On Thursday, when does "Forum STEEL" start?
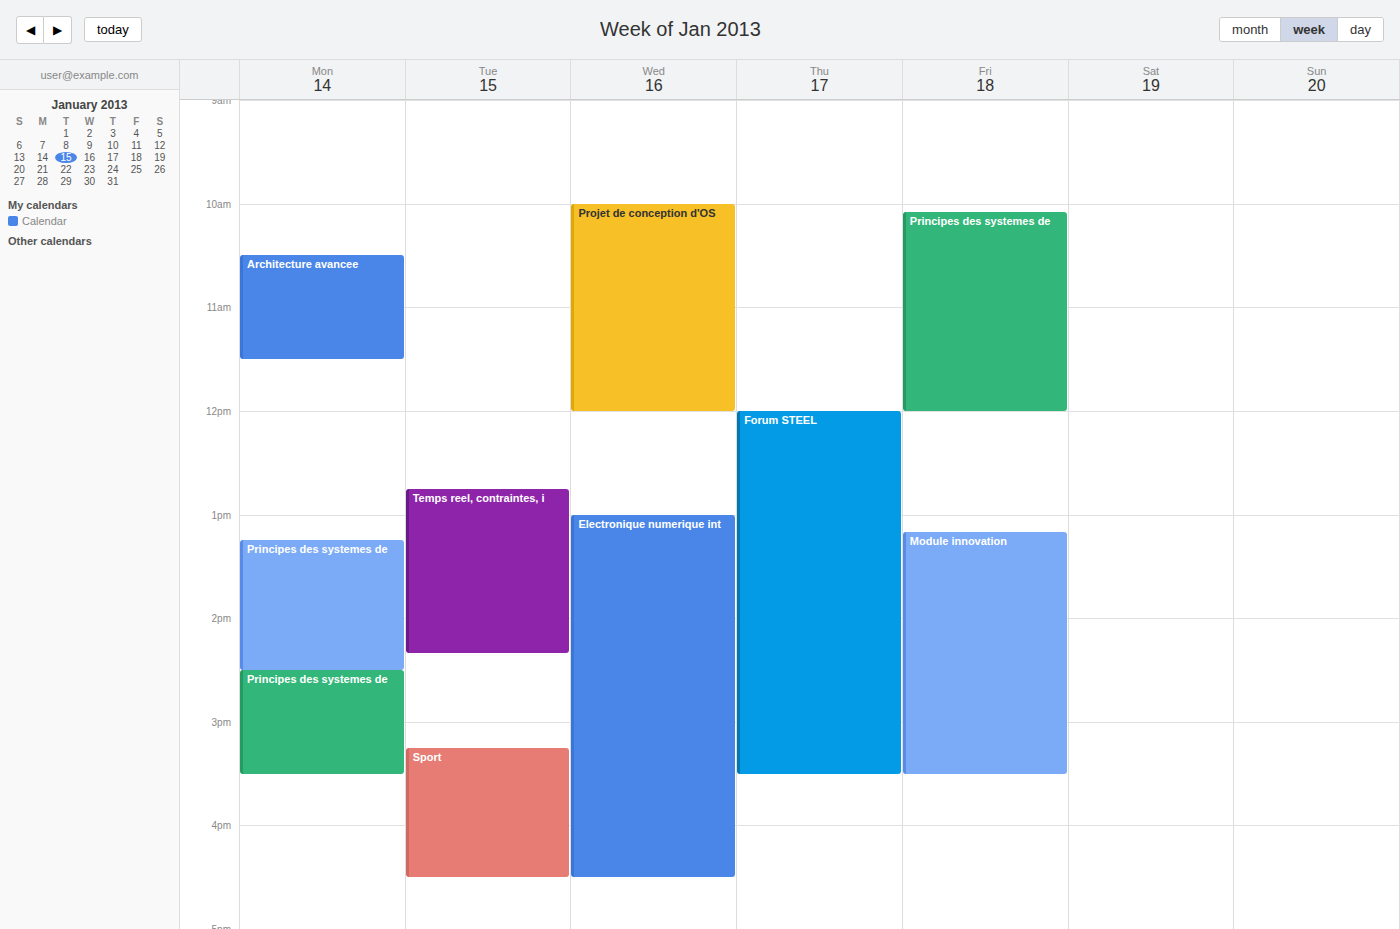
12:00 PM